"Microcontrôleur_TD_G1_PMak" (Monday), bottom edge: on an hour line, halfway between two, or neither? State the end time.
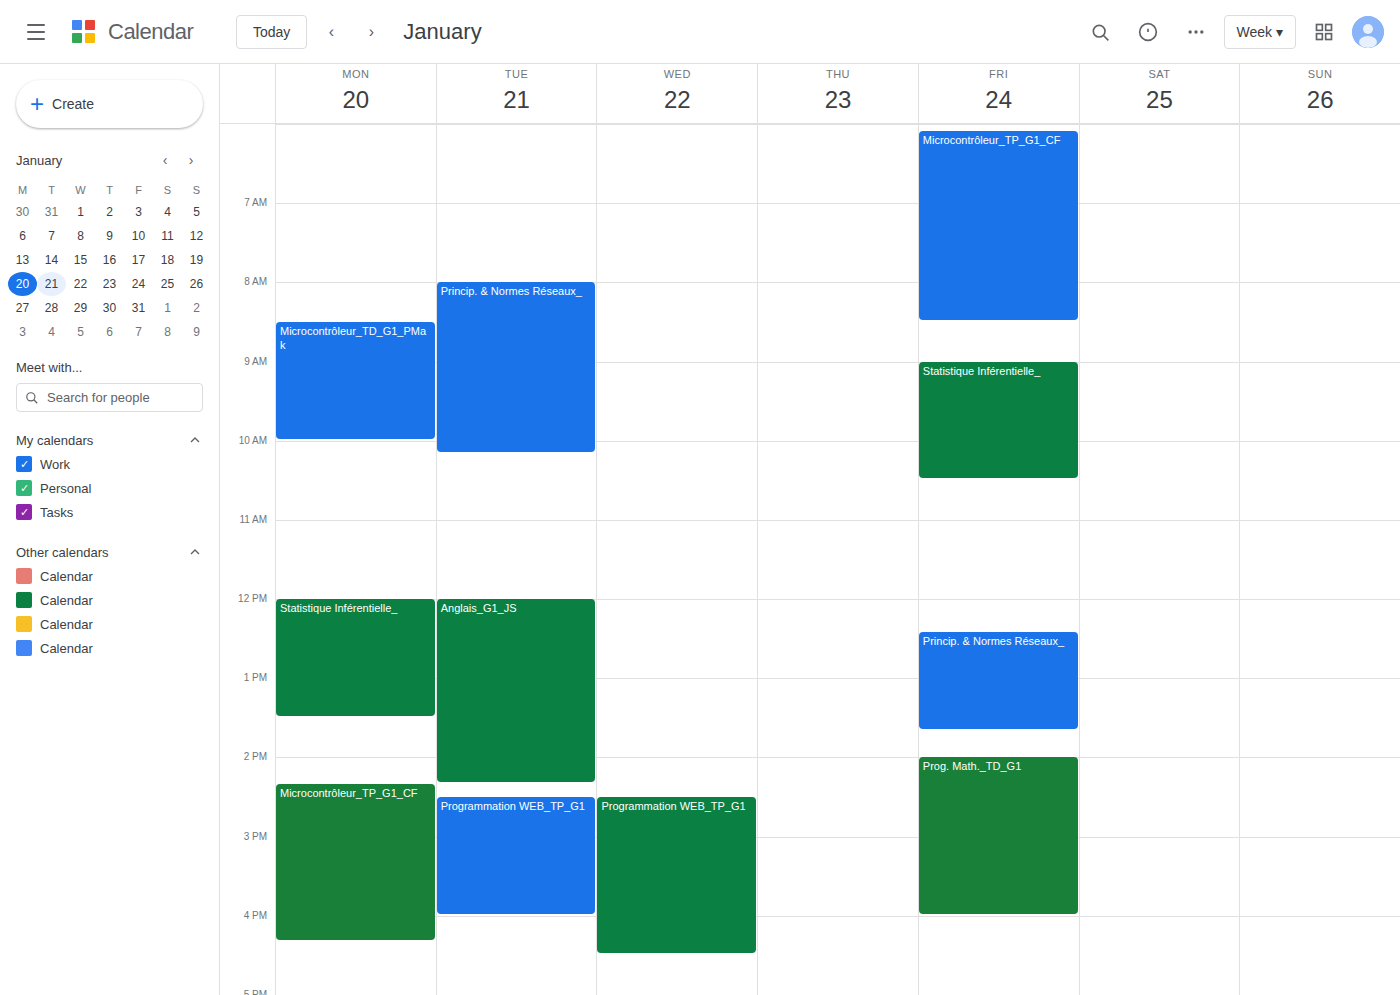
10:00 AM -- exactly on the 10 AM line.